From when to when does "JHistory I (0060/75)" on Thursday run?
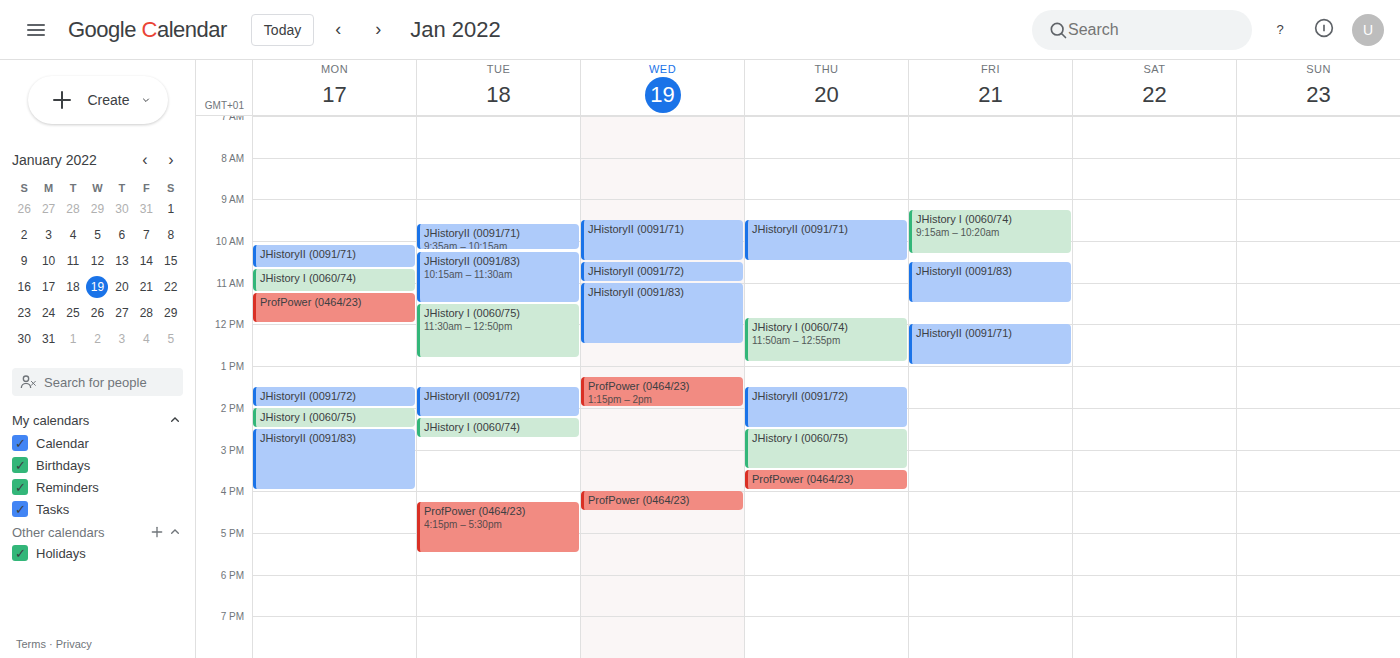
2:30 PM to 3:30 PM